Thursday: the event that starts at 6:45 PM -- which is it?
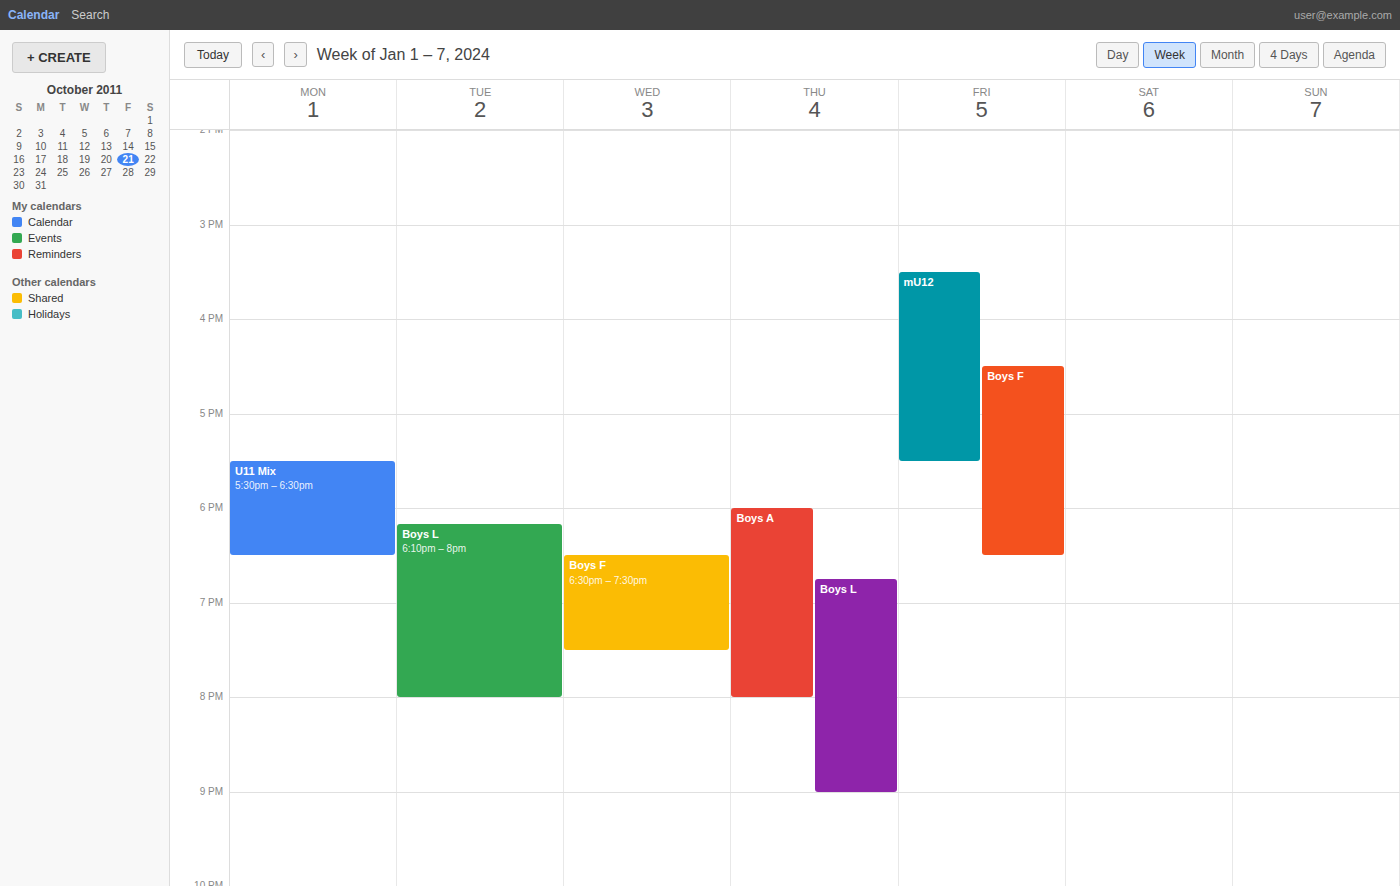
"Boys L"